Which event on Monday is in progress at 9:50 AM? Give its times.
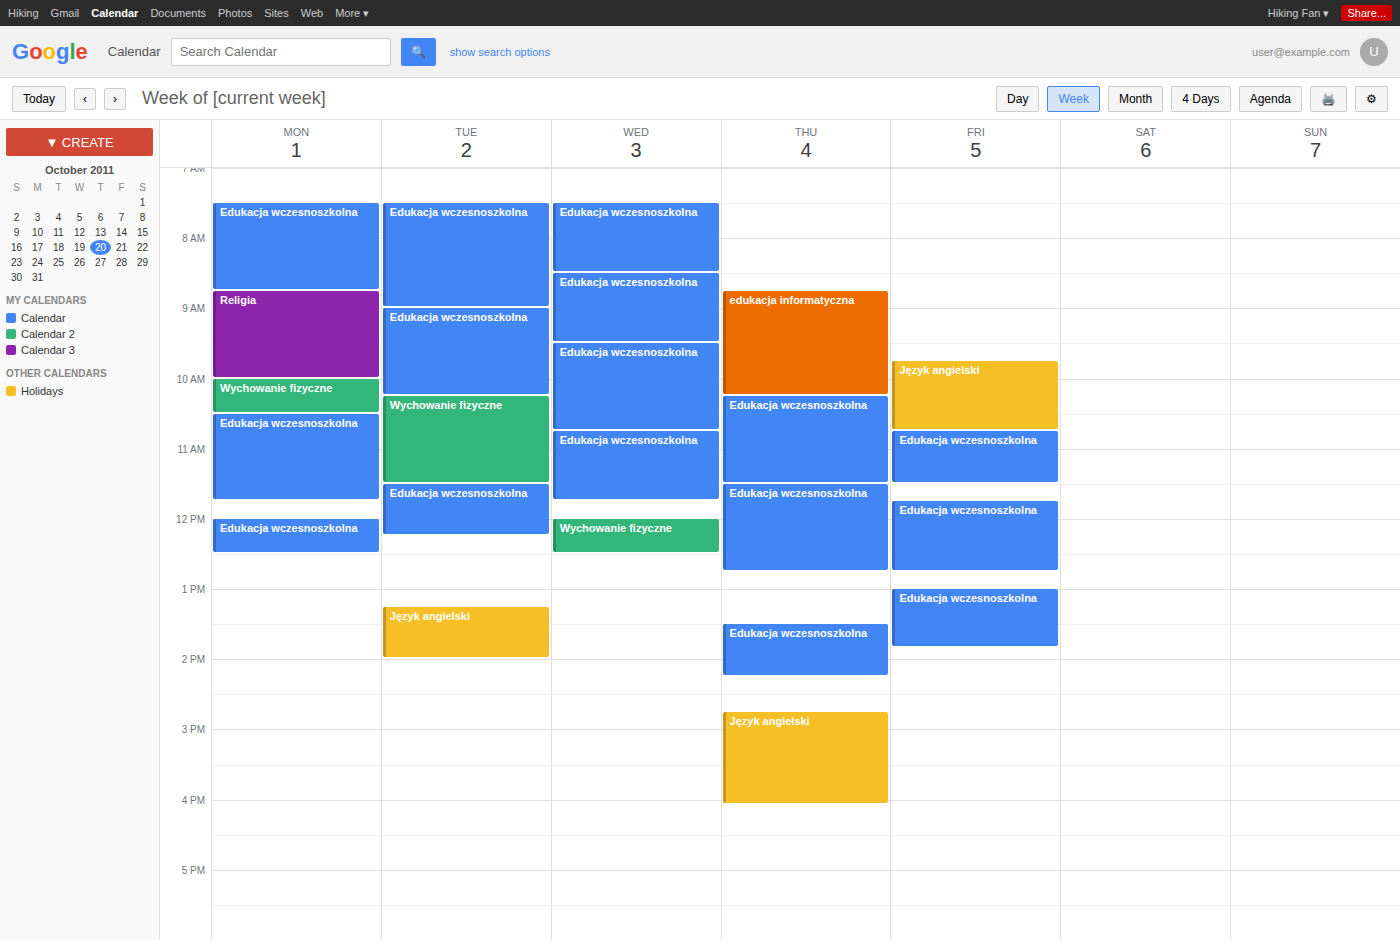
"Religia", 8:45 AM to 10:00 AM